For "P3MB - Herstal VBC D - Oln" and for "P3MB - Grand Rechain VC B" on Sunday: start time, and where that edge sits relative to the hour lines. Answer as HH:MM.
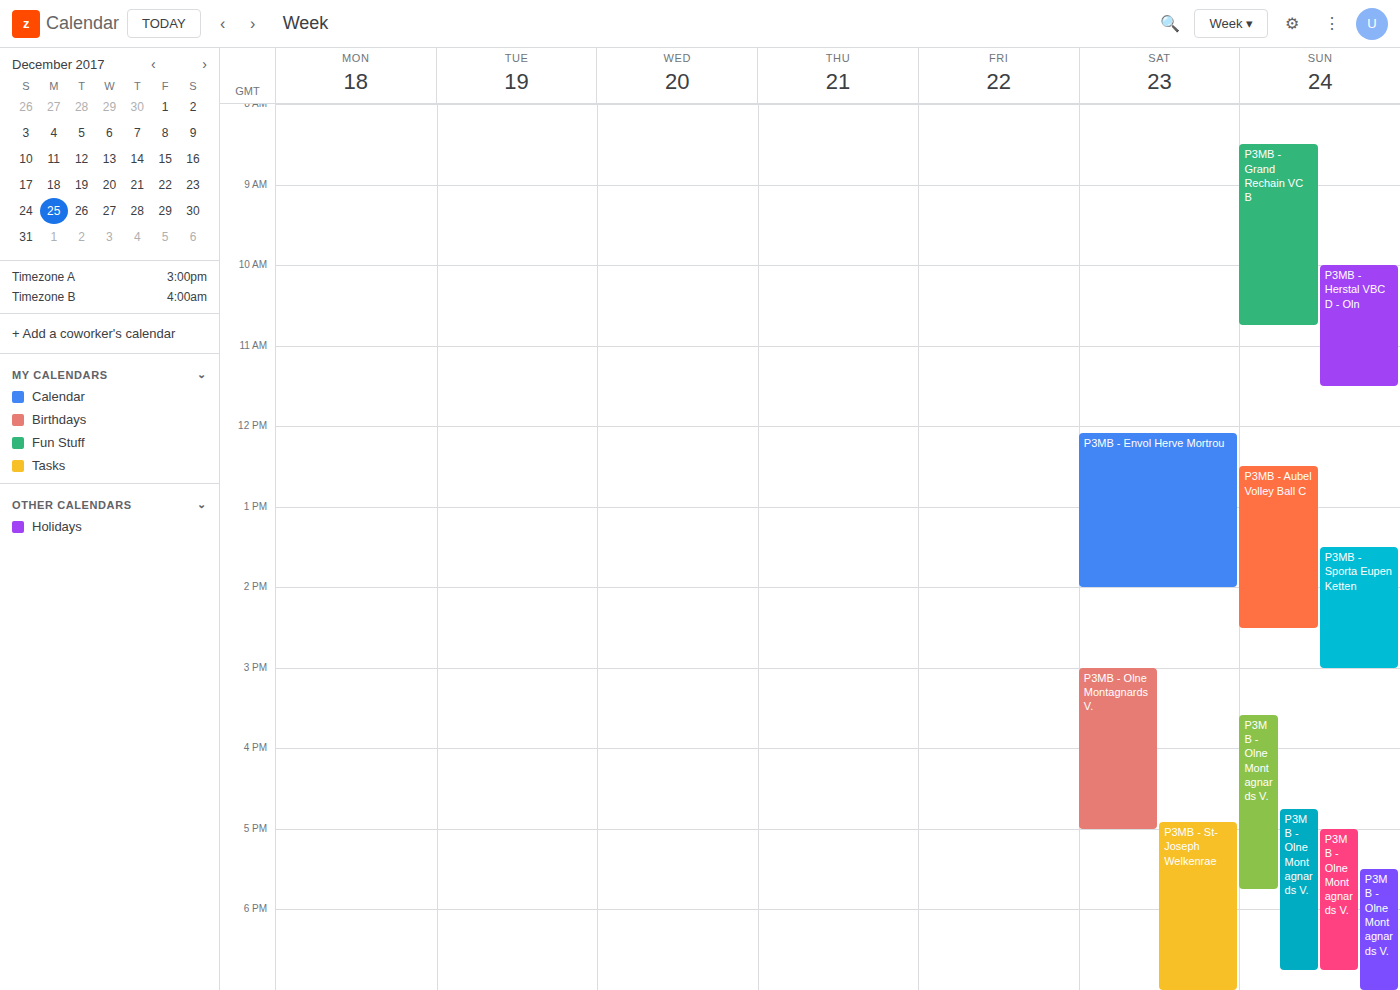
"P3MB - Herstal VBC D - Oln": 10:00, exactly on the 10:00 line. "P3MB - Grand Rechain VC B": 08:30, halfway between the 08:00 and 09:00 lines.